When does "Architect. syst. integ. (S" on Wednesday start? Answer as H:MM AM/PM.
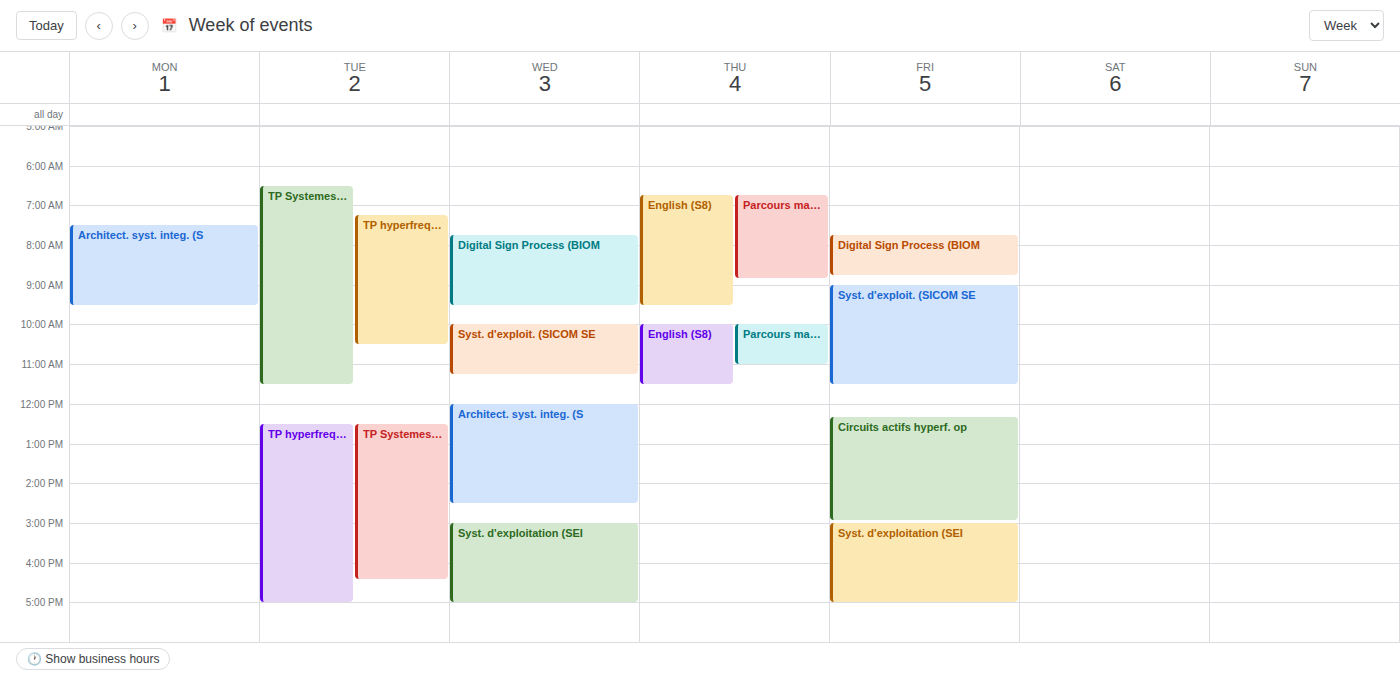
12:00 PM